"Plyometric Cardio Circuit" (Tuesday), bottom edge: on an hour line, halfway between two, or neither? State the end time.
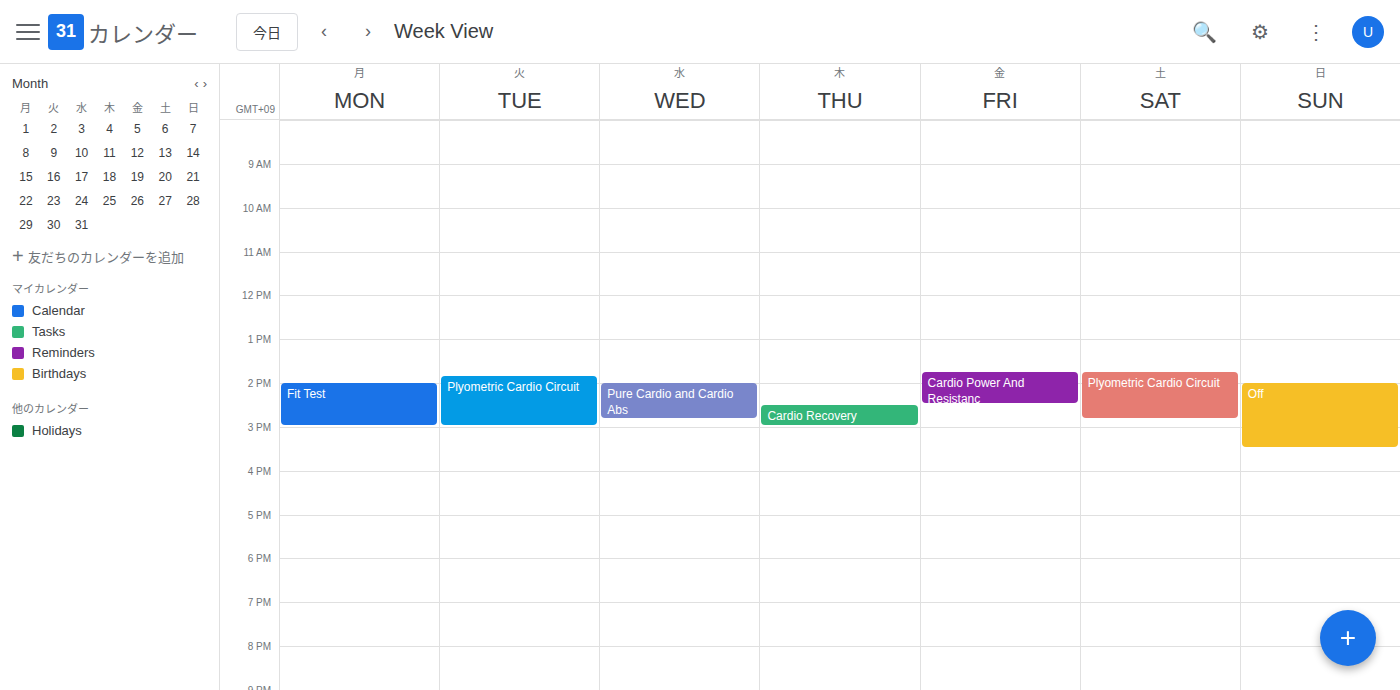
3:00 PM -- exactly on the 3 PM line.